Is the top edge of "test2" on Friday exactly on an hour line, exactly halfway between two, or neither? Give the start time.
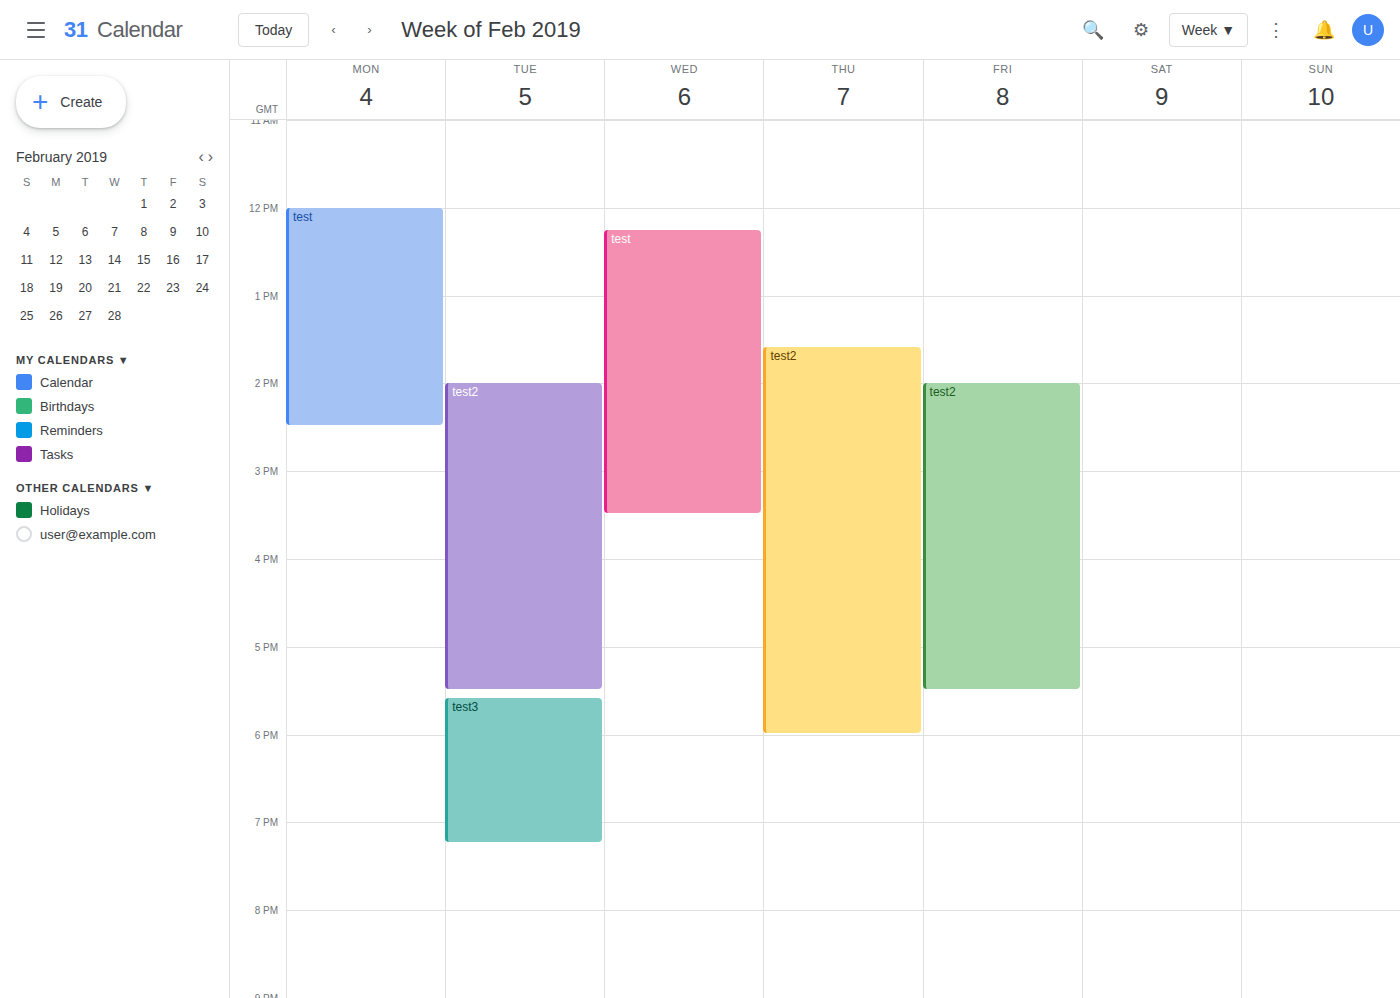
2:00 PM -- exactly on the 2 PM line.